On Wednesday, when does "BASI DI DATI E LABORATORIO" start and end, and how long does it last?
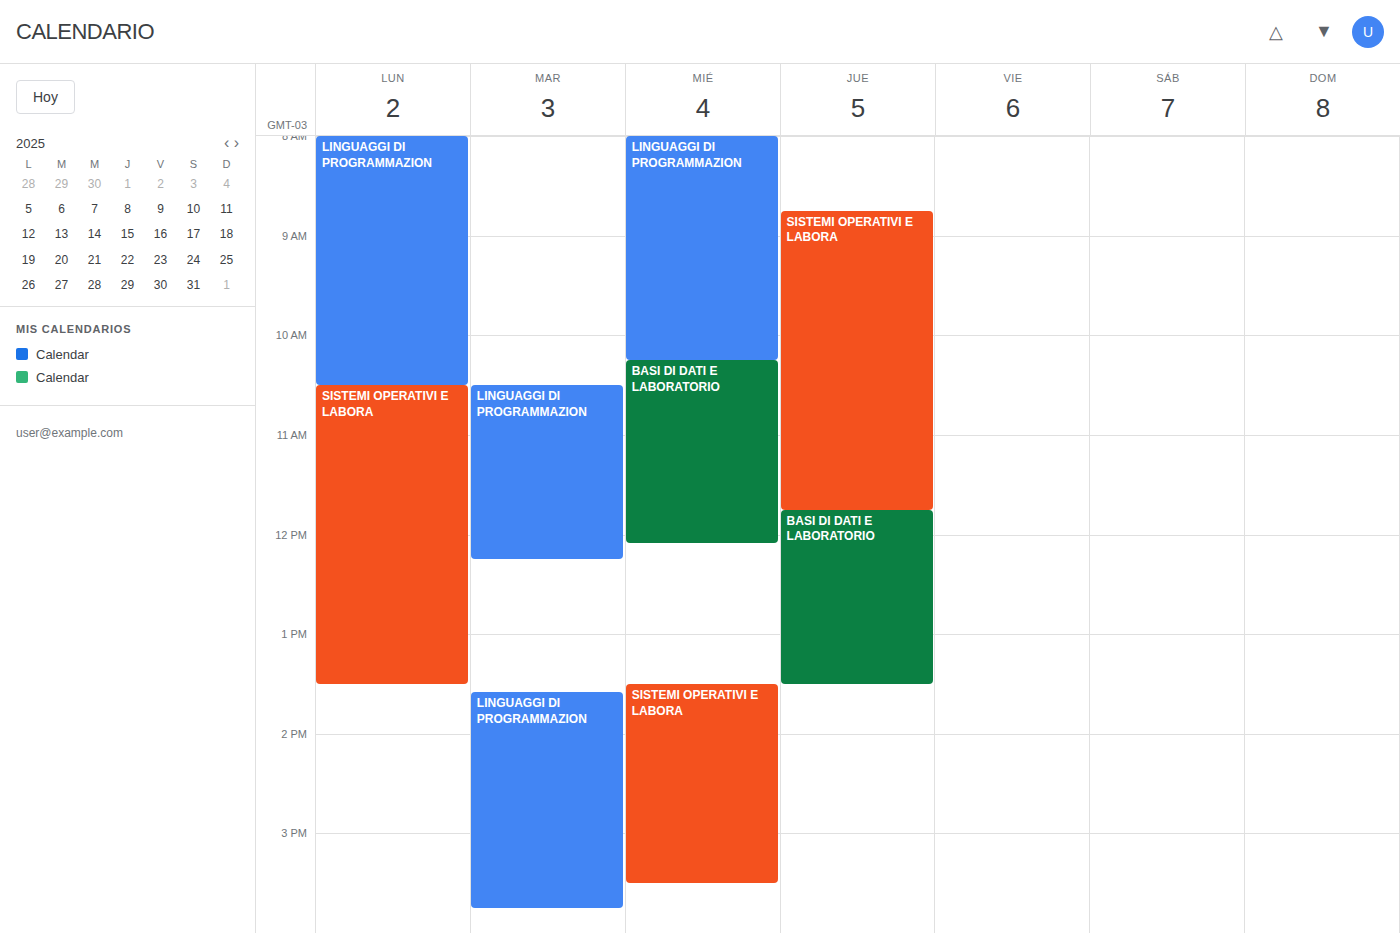
10:15 AM to 12:05 PM, 1 hour 50 minutes